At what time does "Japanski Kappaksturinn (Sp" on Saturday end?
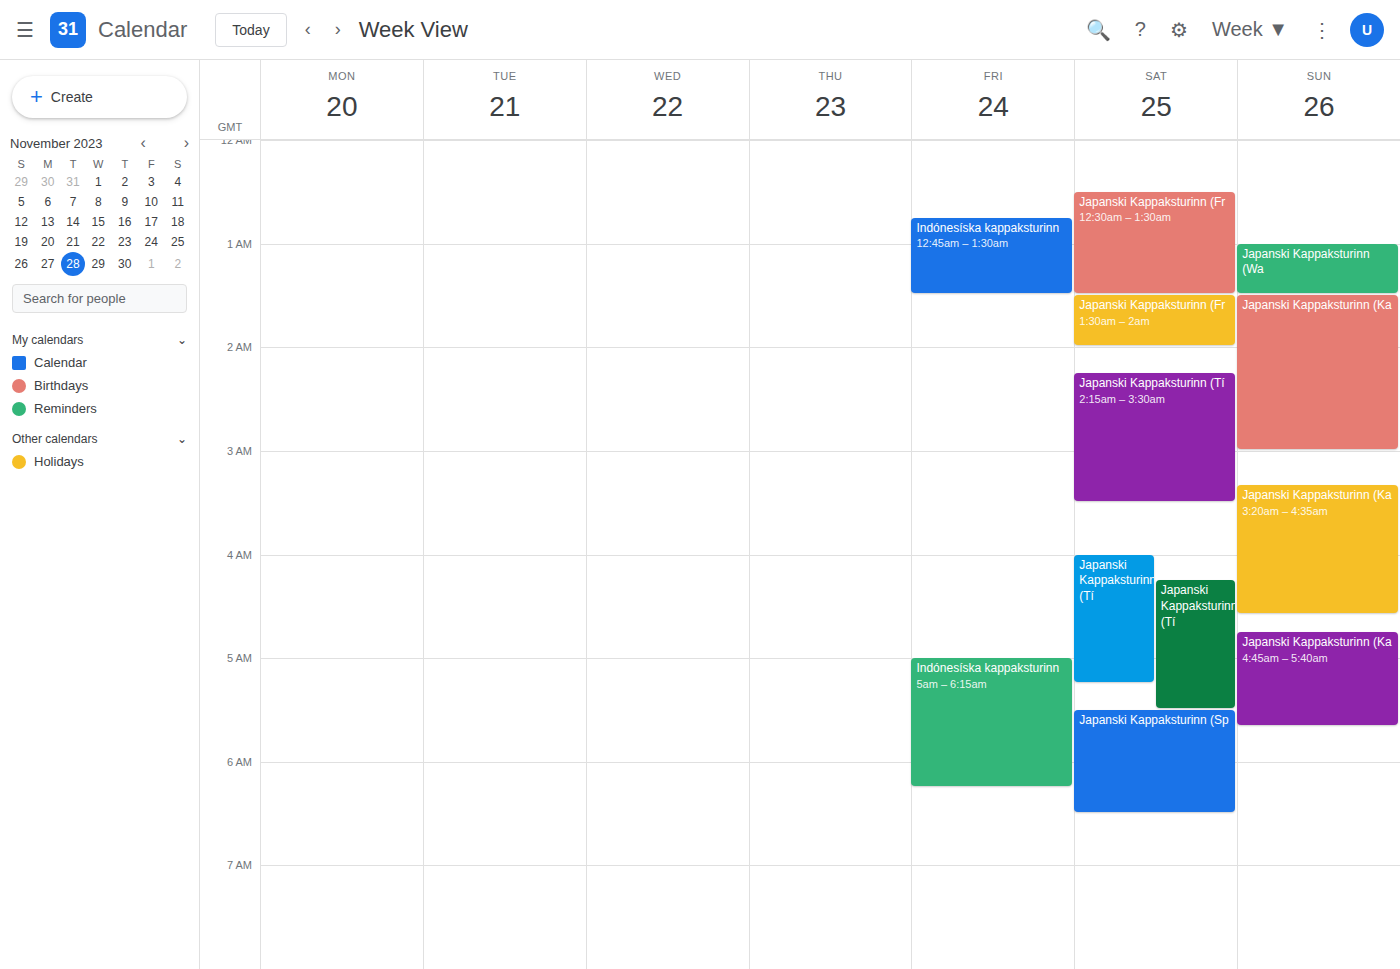
6:30 AM